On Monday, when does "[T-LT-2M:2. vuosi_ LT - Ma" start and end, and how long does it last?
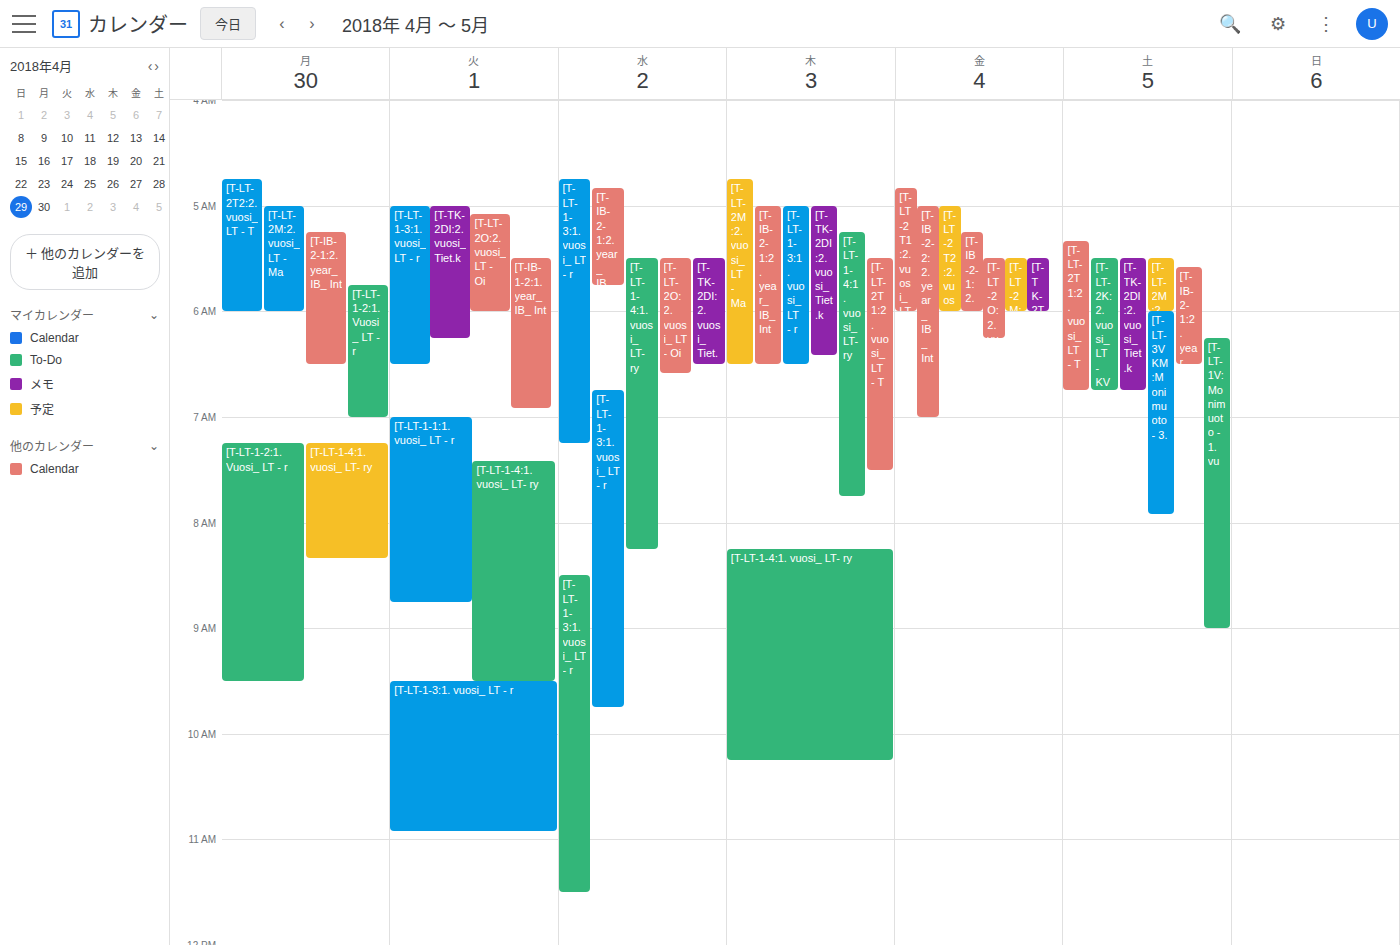
05:00 to 06:00, 1 hour